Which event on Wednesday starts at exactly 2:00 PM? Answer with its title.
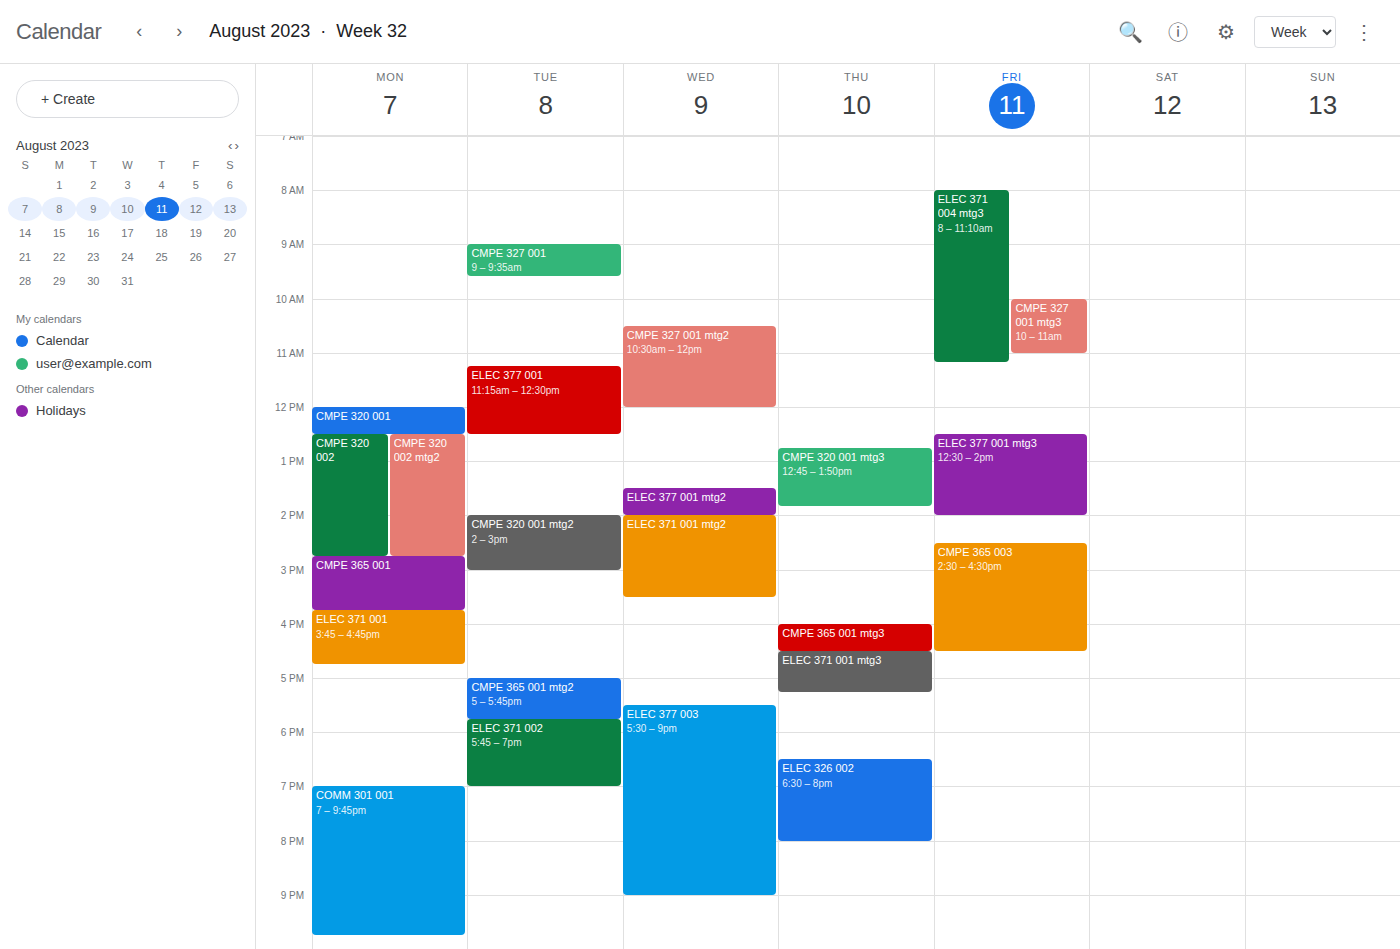
"ELEC 371 001 mtg2"